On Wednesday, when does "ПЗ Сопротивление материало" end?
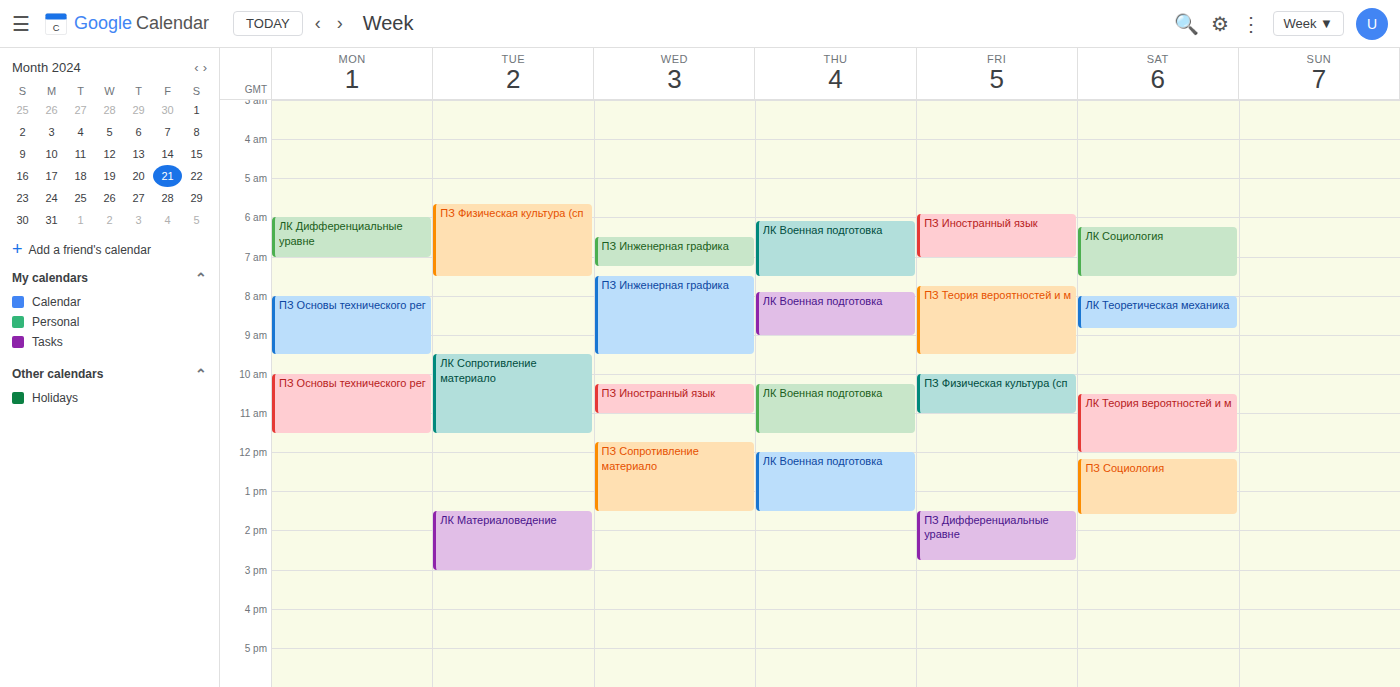
13:30